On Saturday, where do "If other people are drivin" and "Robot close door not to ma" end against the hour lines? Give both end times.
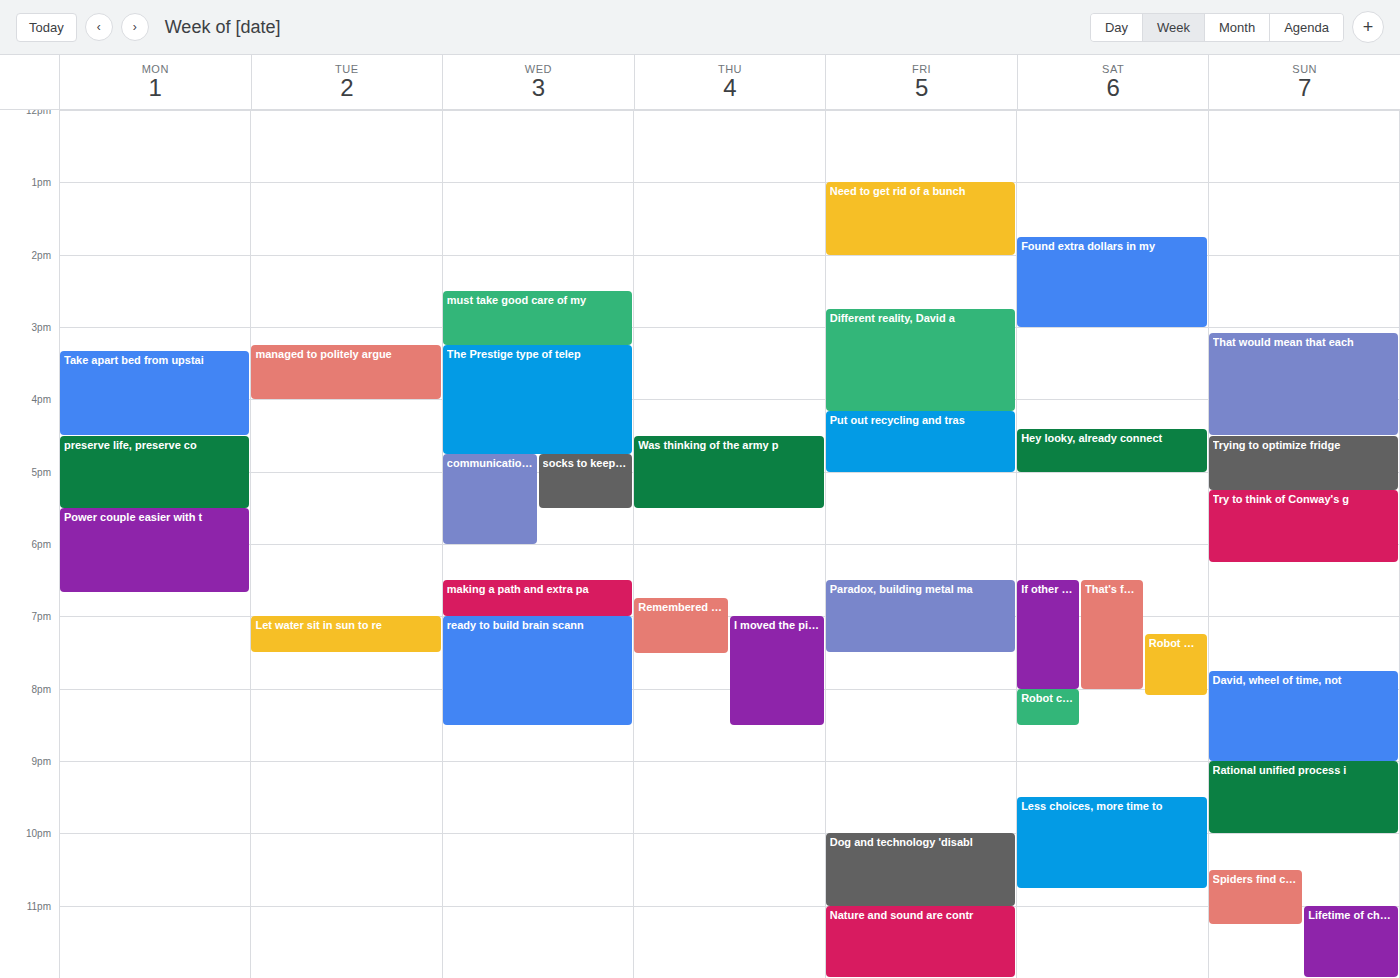
"If other people are drivin": 8:00 PM, exactly on the 8 PM line. "Robot close door not to ma": 8:30 PM, halfway between the 8 PM and 9 PM lines.